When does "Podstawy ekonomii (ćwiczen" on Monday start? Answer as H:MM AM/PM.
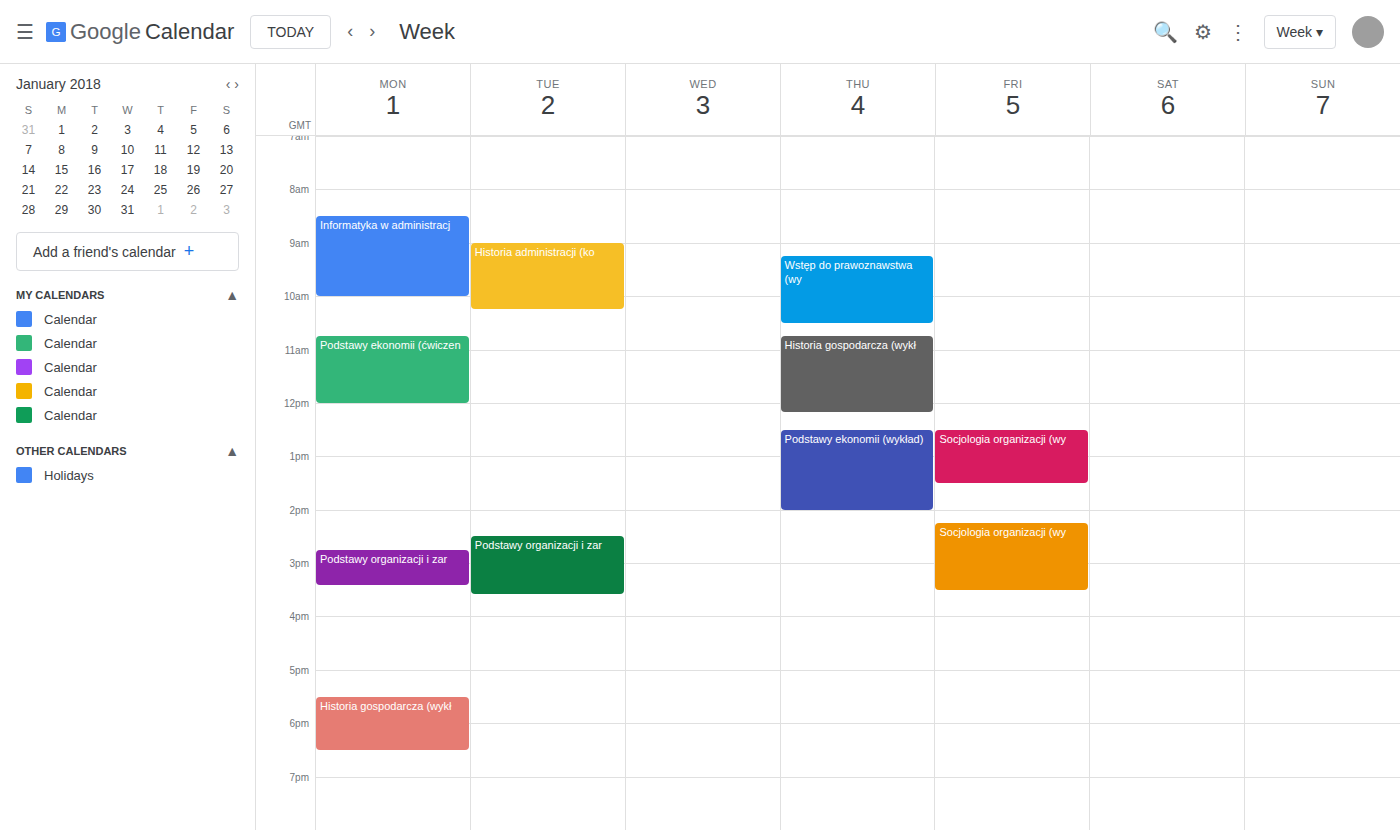
10:45 AM